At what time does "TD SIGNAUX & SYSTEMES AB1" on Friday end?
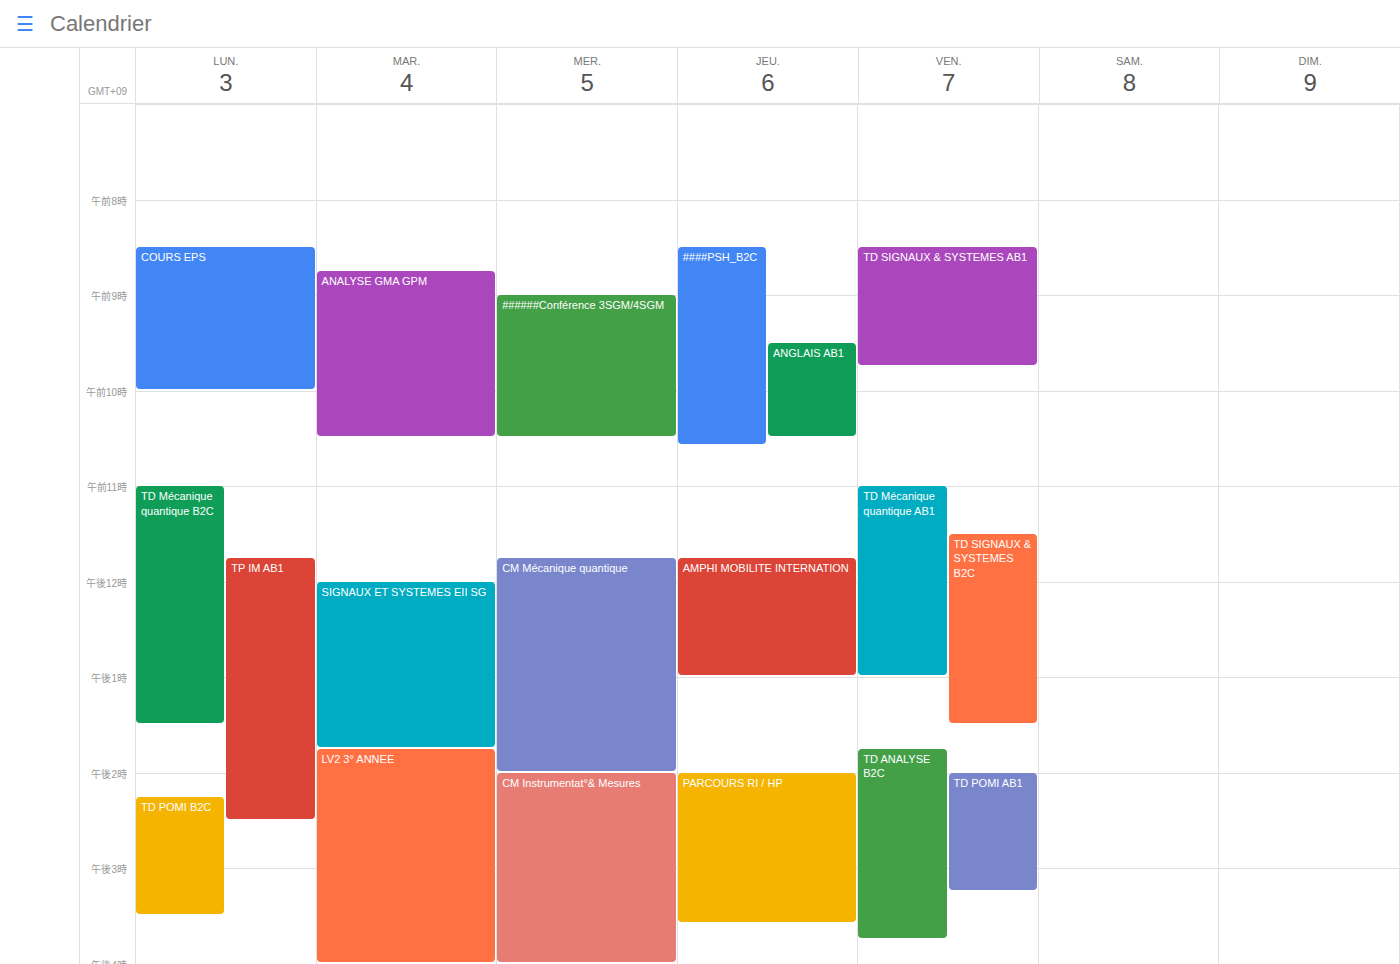
9:45 AM